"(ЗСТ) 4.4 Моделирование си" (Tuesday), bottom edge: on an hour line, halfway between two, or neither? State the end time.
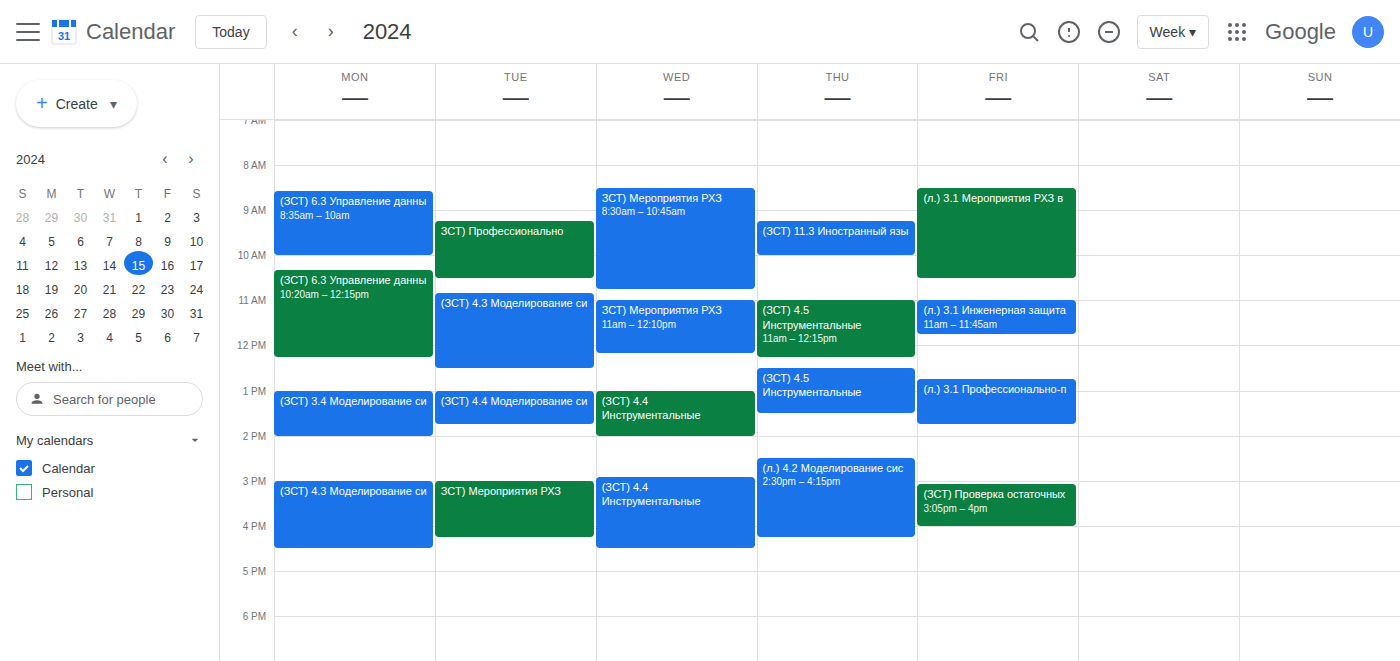
13:45 -- neither: three quarters of the way from the 13:00 line to the 14:00 line.